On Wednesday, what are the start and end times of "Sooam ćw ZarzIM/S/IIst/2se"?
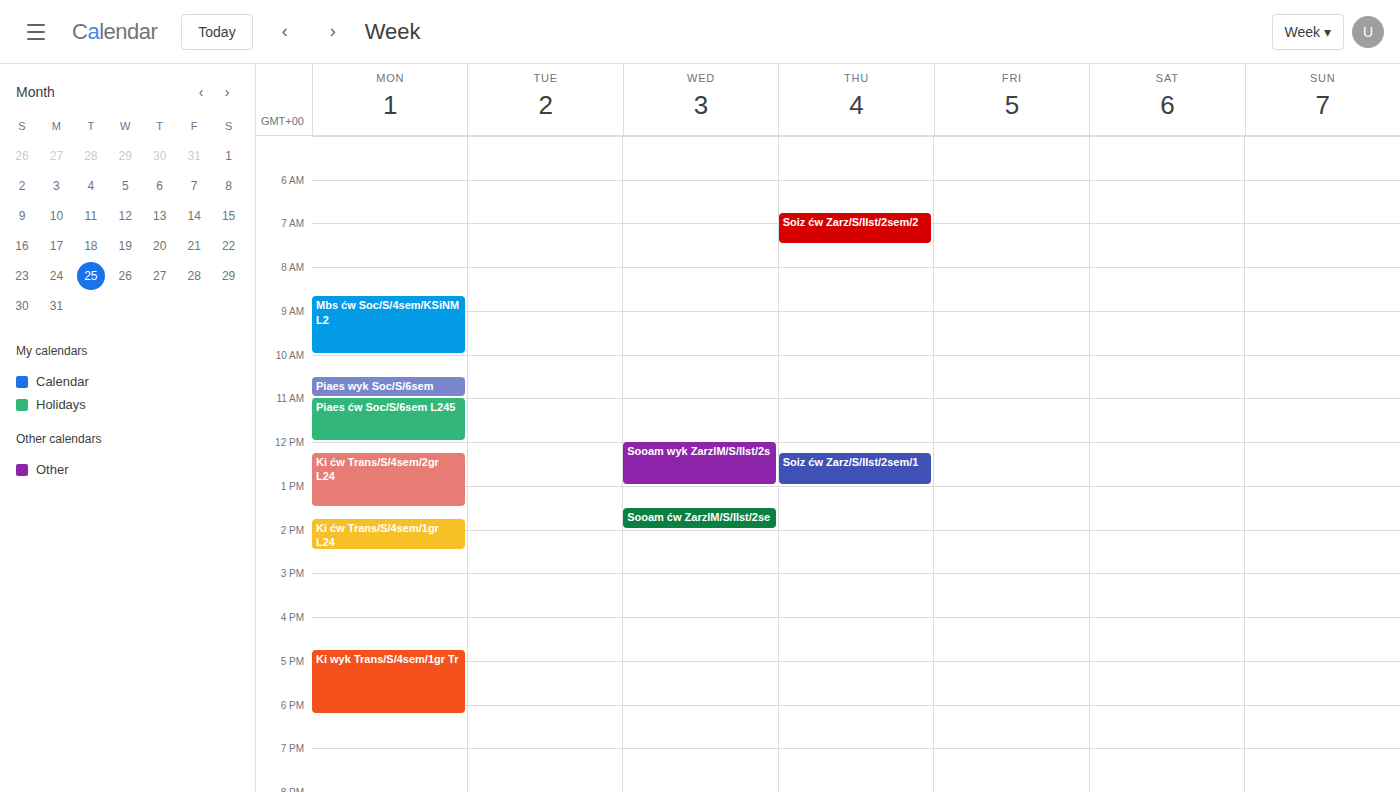
13:30 to 14:00